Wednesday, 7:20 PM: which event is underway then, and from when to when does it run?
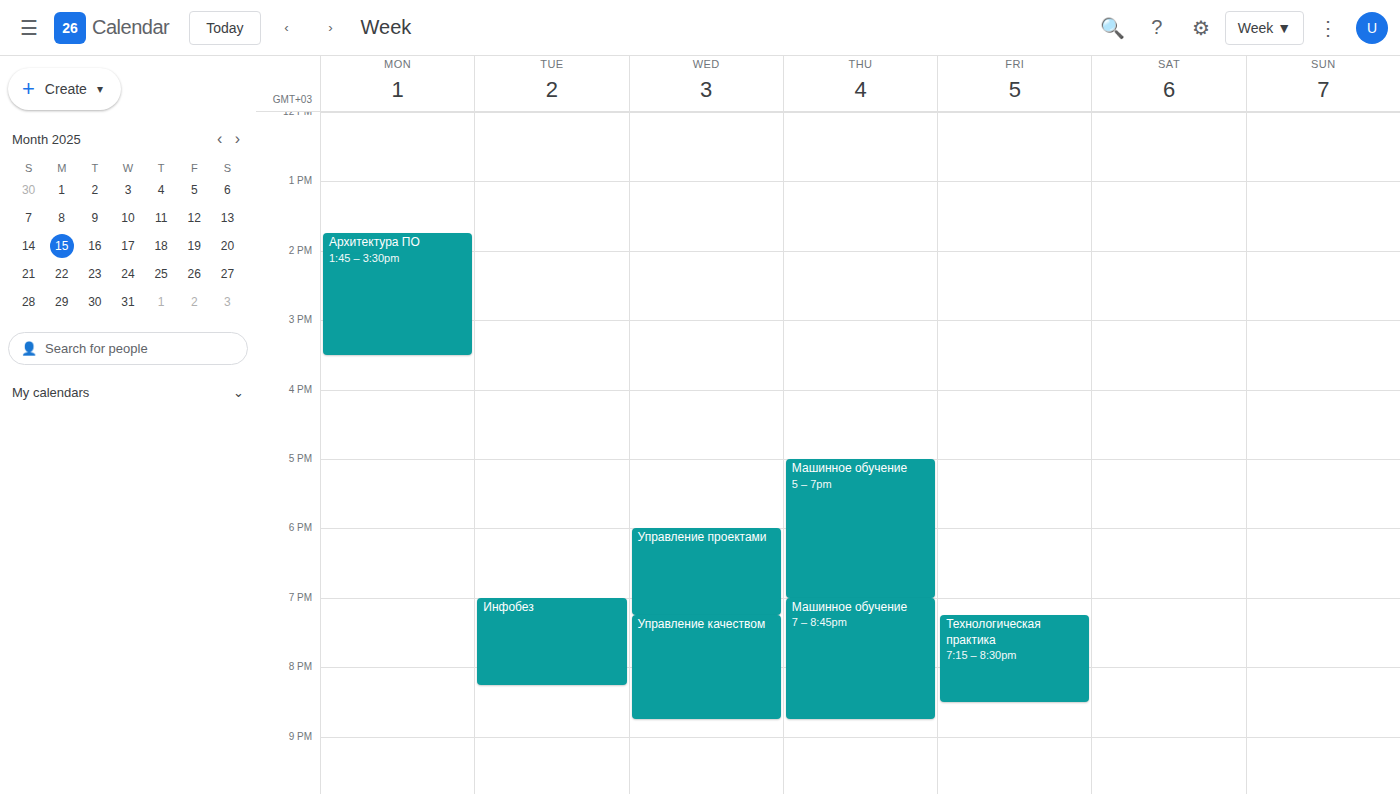
"Управление качеством", 7:15 PM to 8:45 PM